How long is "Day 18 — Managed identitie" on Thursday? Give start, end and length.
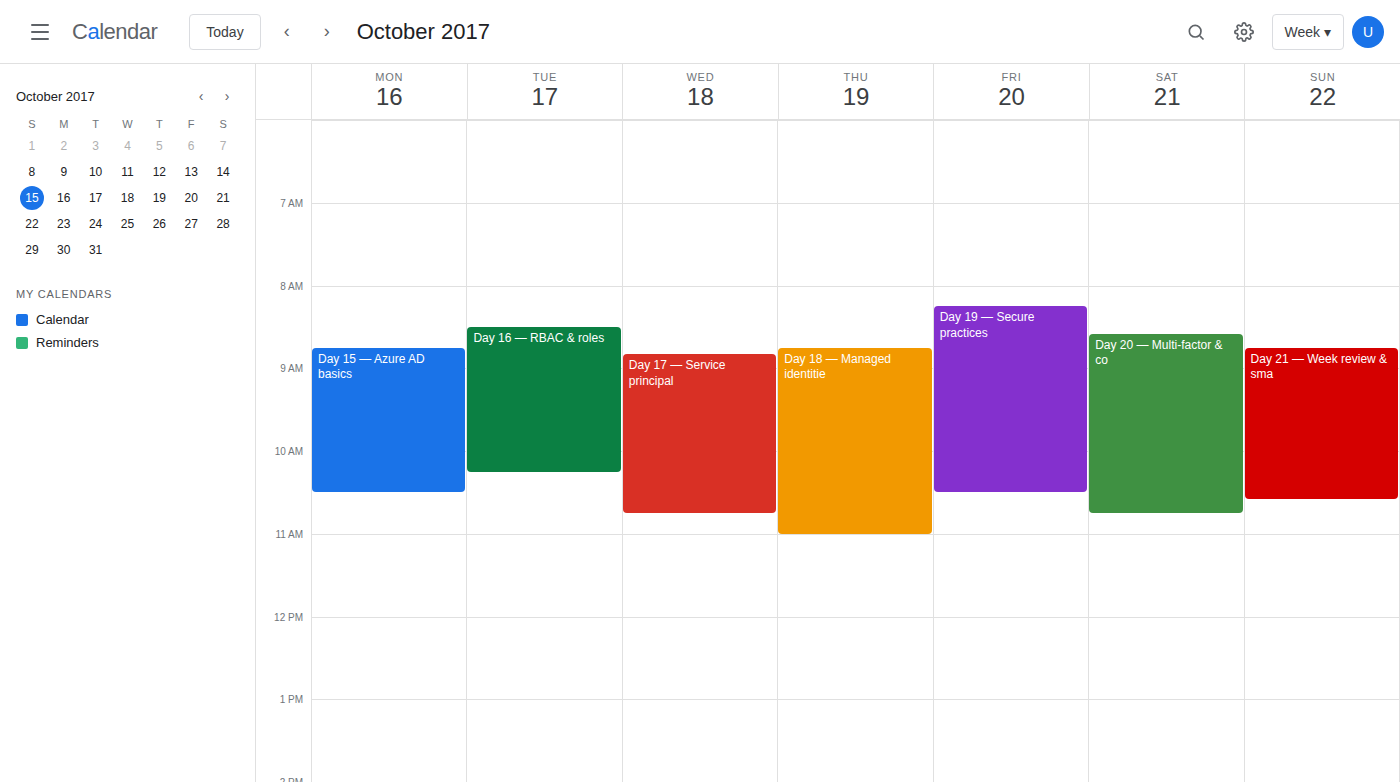
8:45 AM to 11:00 AM, 2 hours 15 minutes